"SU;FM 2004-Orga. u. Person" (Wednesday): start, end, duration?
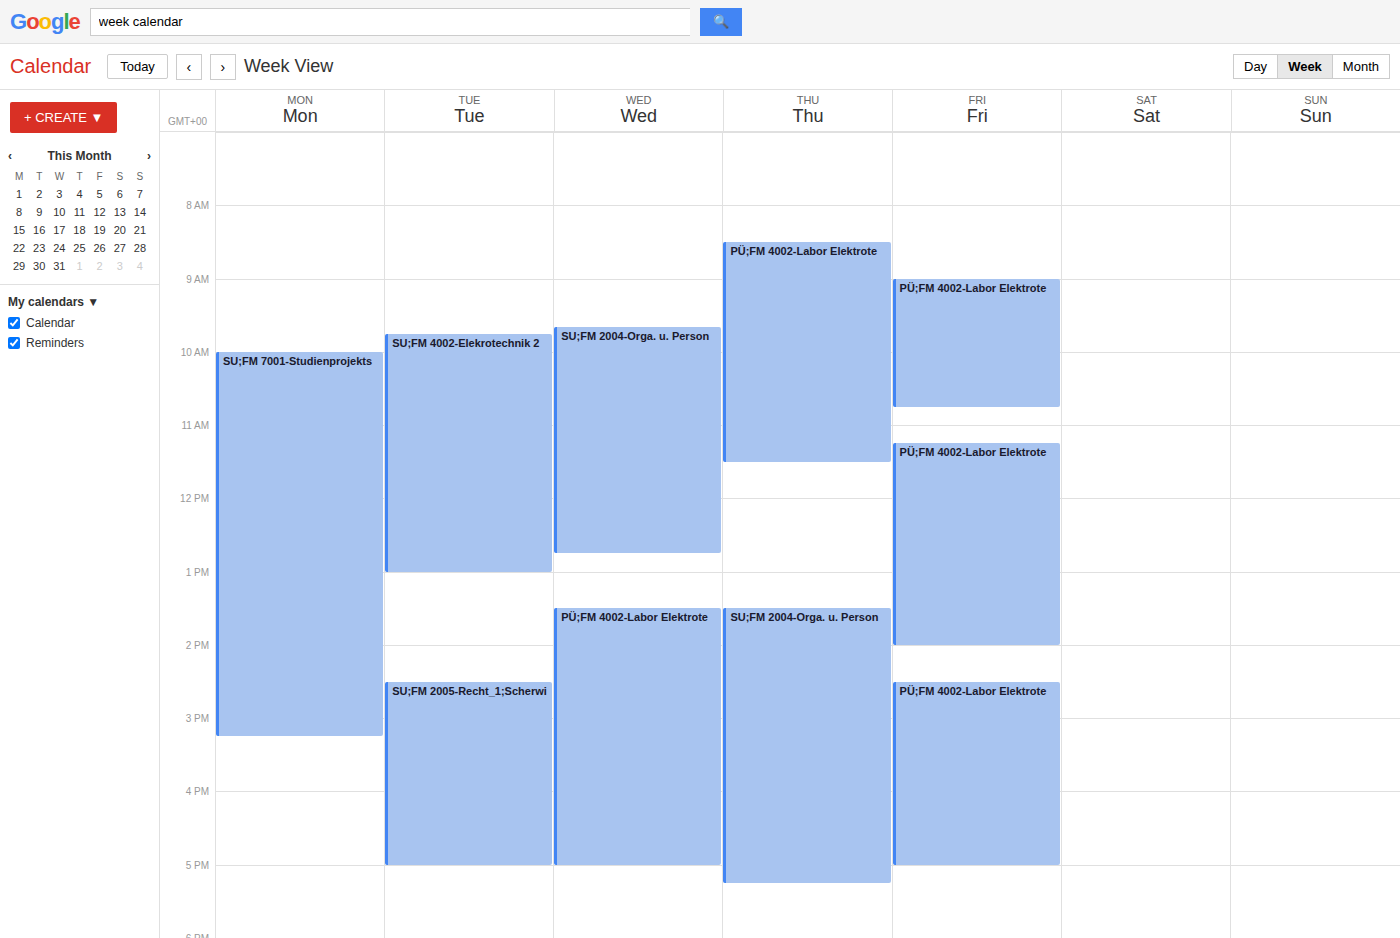
09:40 to 12:45, 3 hours 5 minutes